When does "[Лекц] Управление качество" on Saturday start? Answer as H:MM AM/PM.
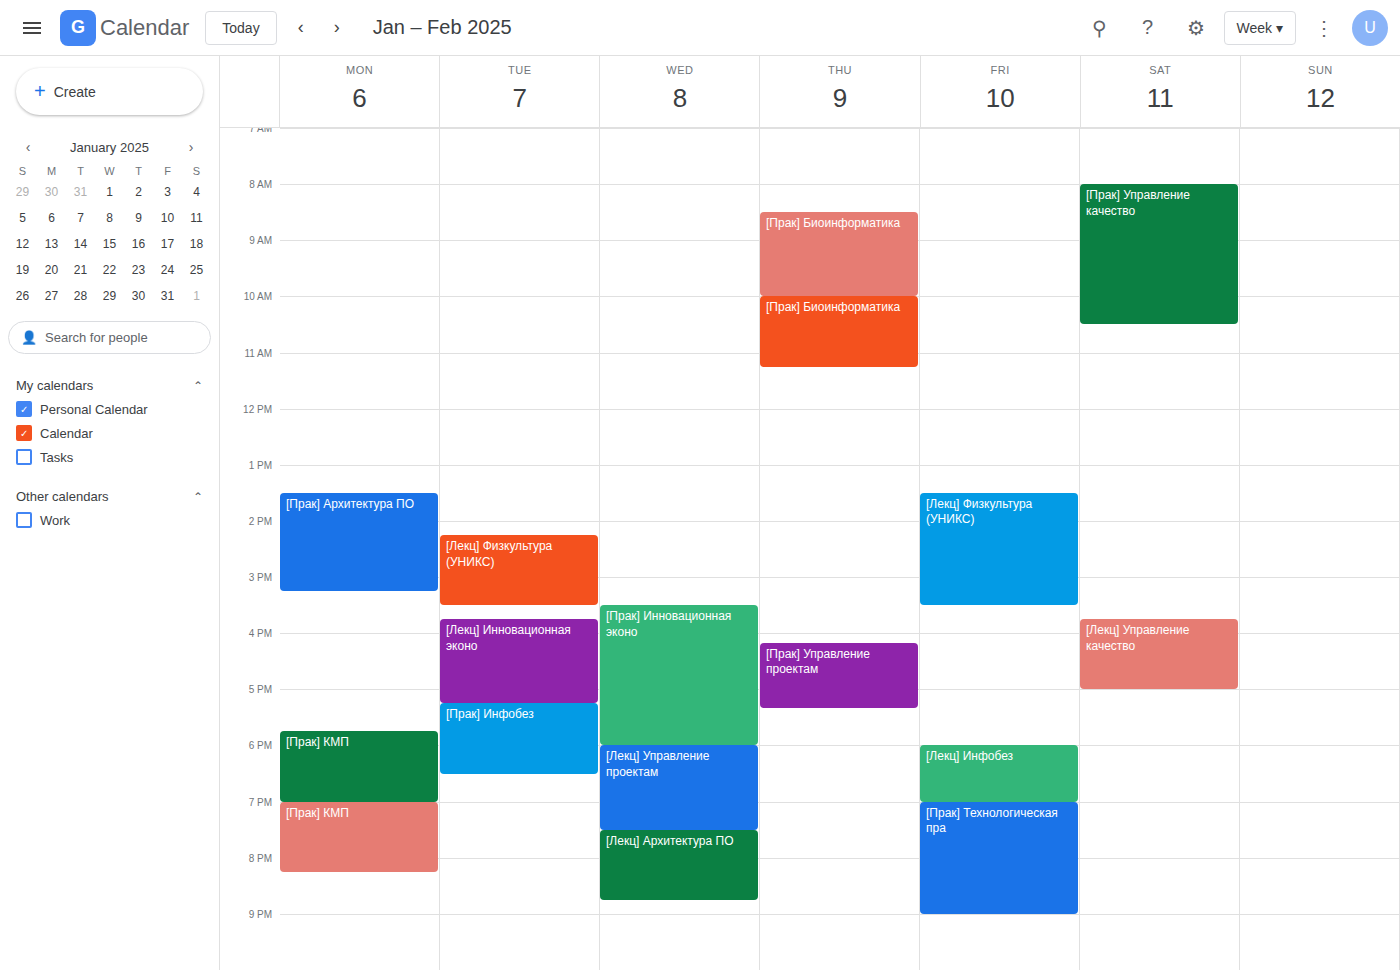
3:45 PM